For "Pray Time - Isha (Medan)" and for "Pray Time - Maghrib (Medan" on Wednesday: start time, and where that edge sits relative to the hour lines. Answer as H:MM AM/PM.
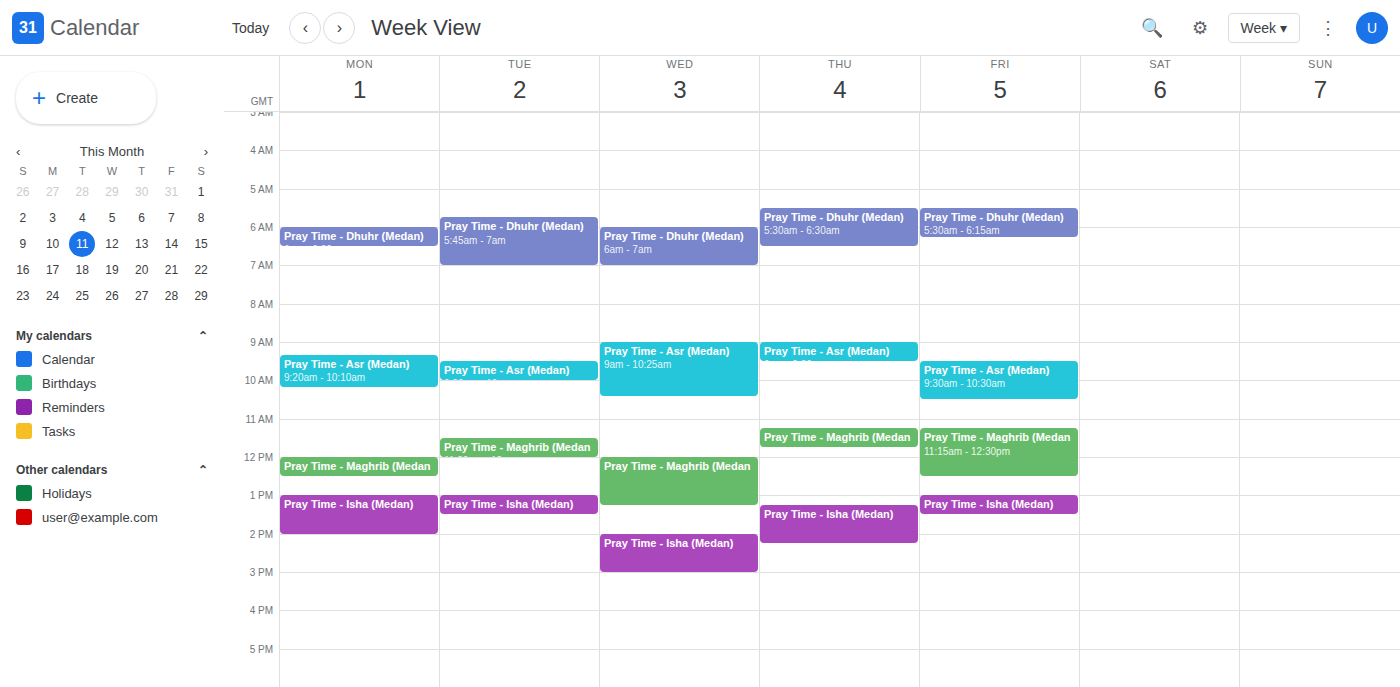
"Pray Time - Isha (Medan)": 2:00 PM, exactly on the 2 PM line. "Pray Time - Maghrib (Medan": 12:00 PM, exactly on the 12 PM line.